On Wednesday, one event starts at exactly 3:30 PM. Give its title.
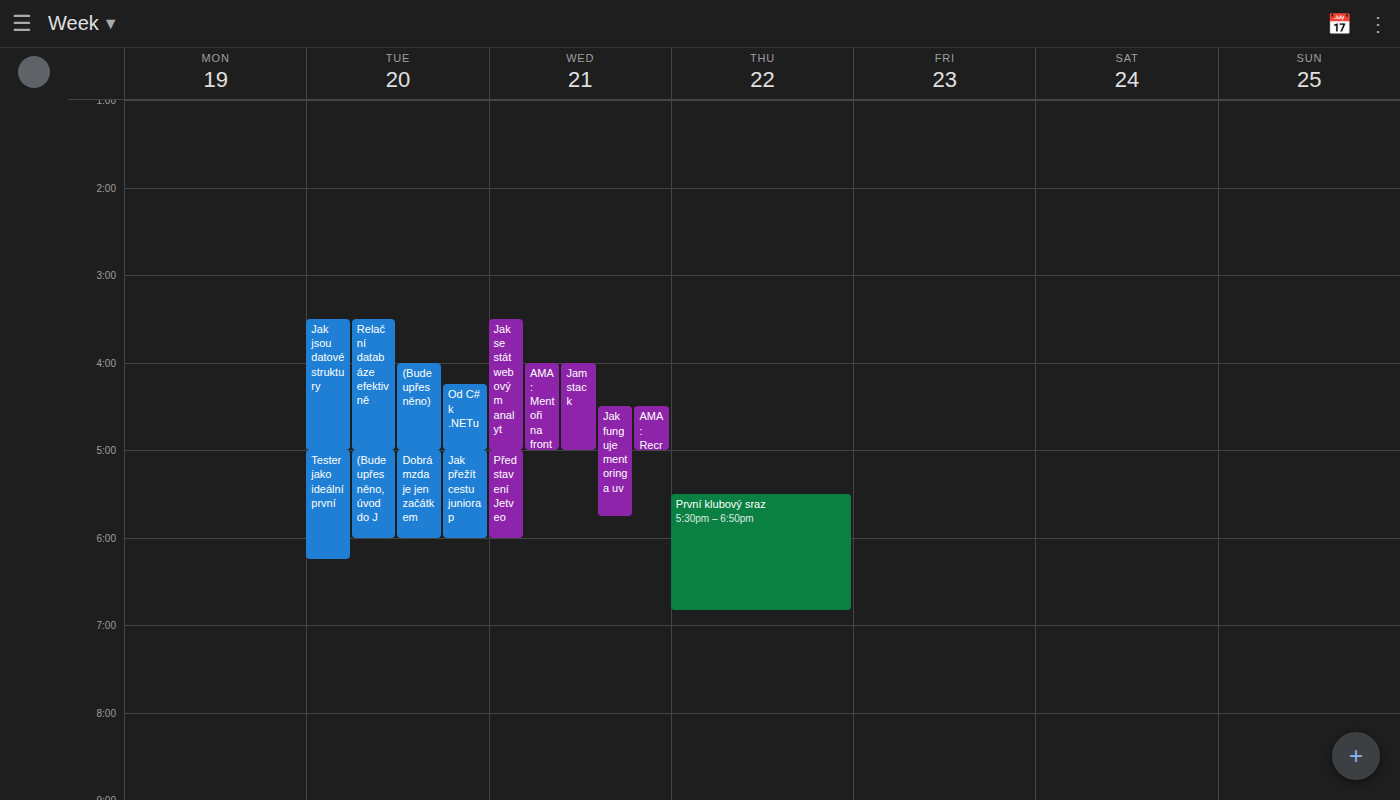
"Jak se stát webovým analyt"